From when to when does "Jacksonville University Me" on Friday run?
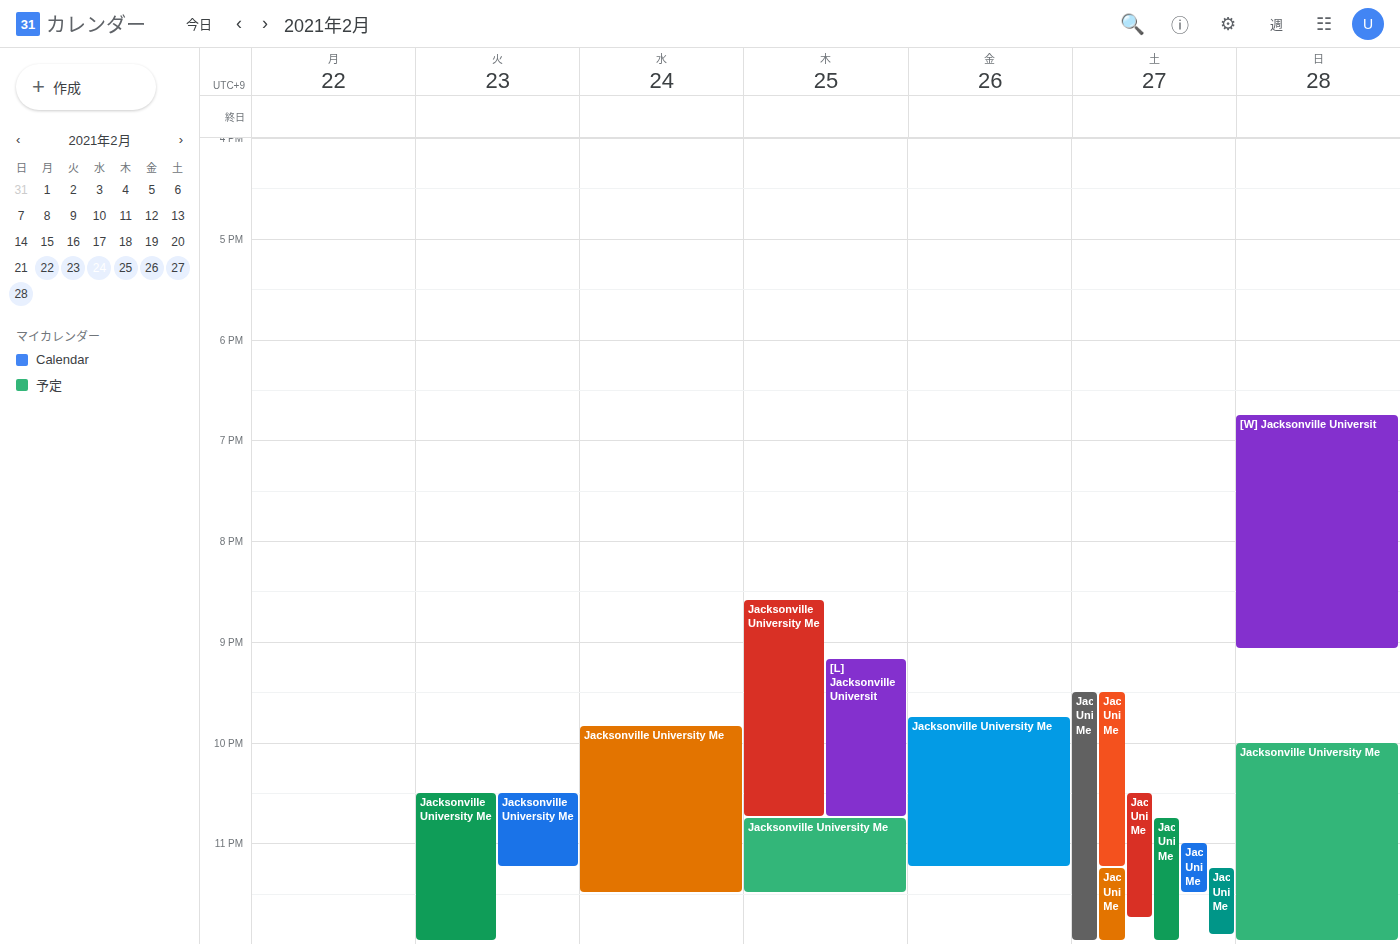
9:45 PM to 11:15 PM